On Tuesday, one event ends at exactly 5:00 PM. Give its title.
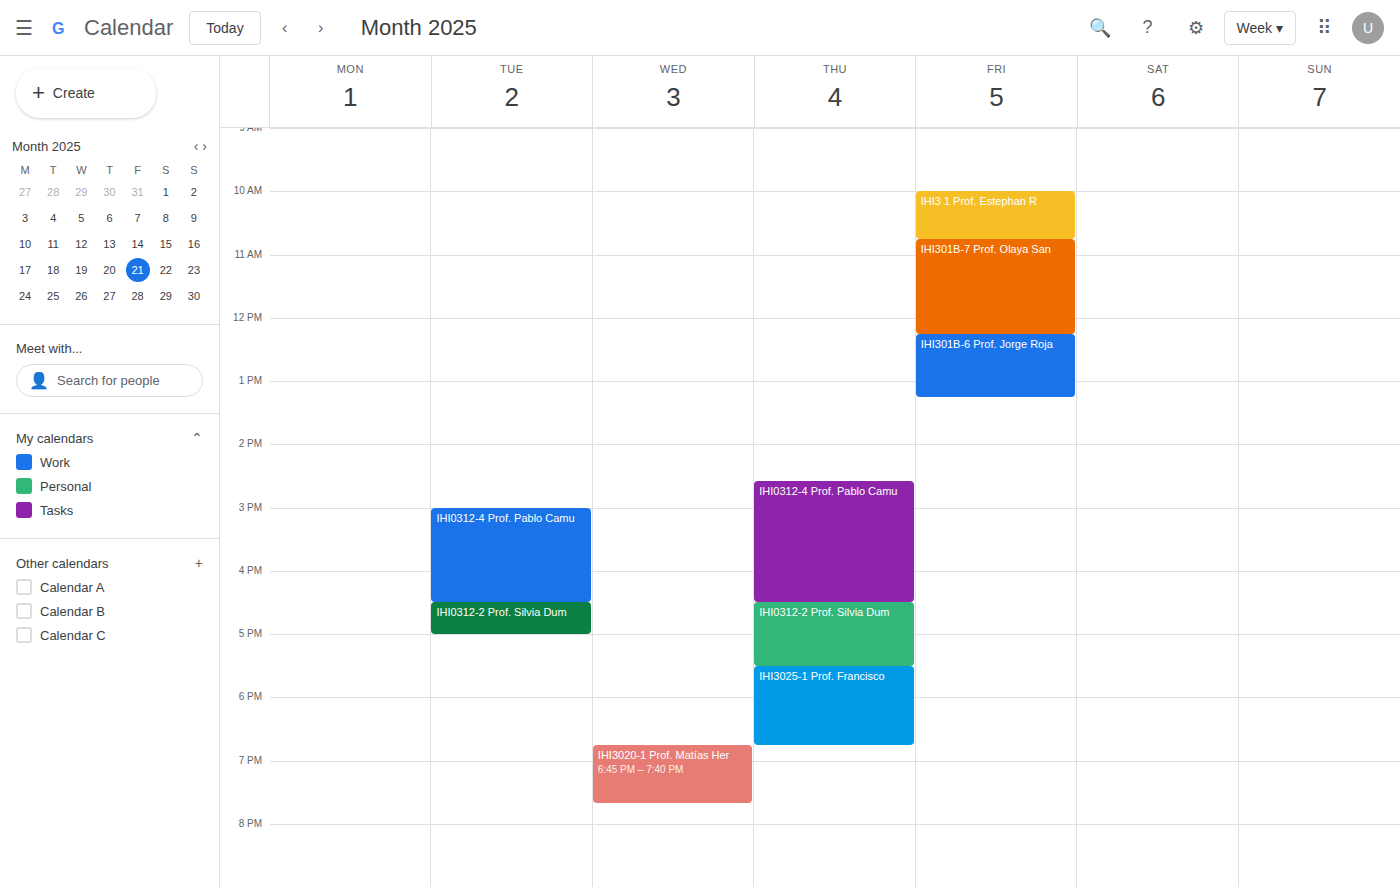
"IHI0312-2 Prof. Silvia Dum"